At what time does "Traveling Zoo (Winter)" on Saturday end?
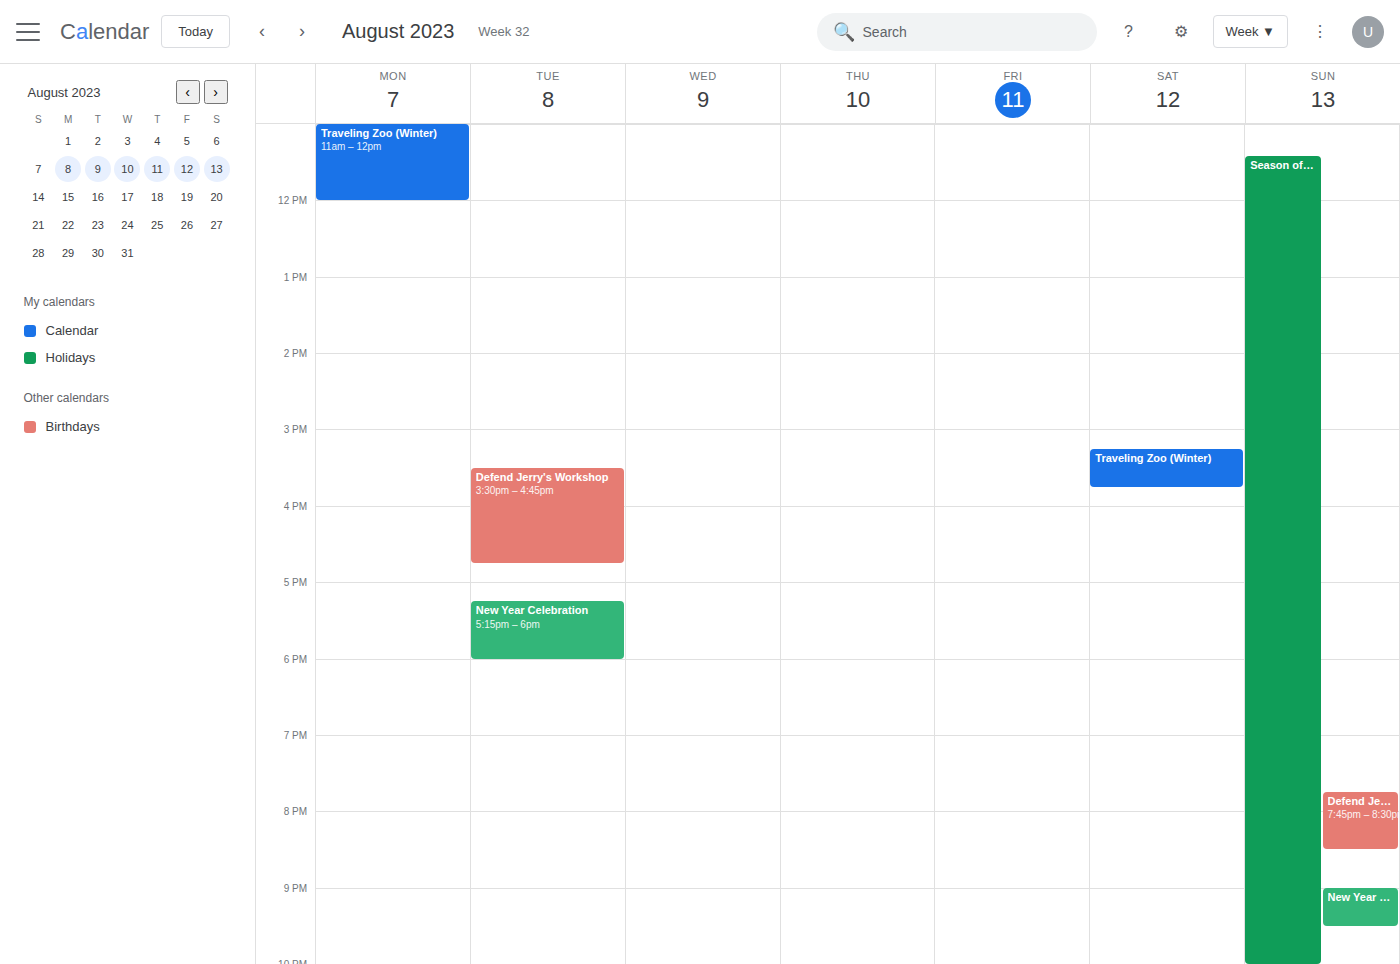
3:45 PM